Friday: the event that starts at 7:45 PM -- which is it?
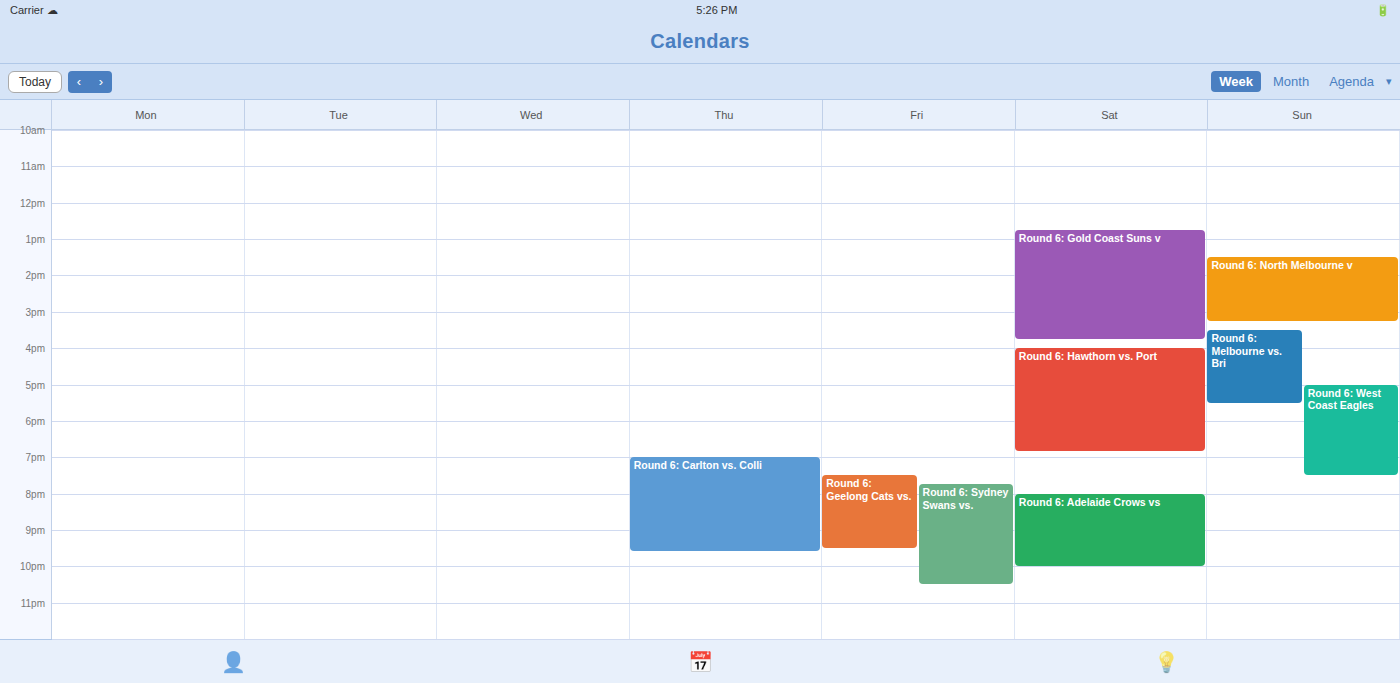
"Round 6: Sydney Swans vs."